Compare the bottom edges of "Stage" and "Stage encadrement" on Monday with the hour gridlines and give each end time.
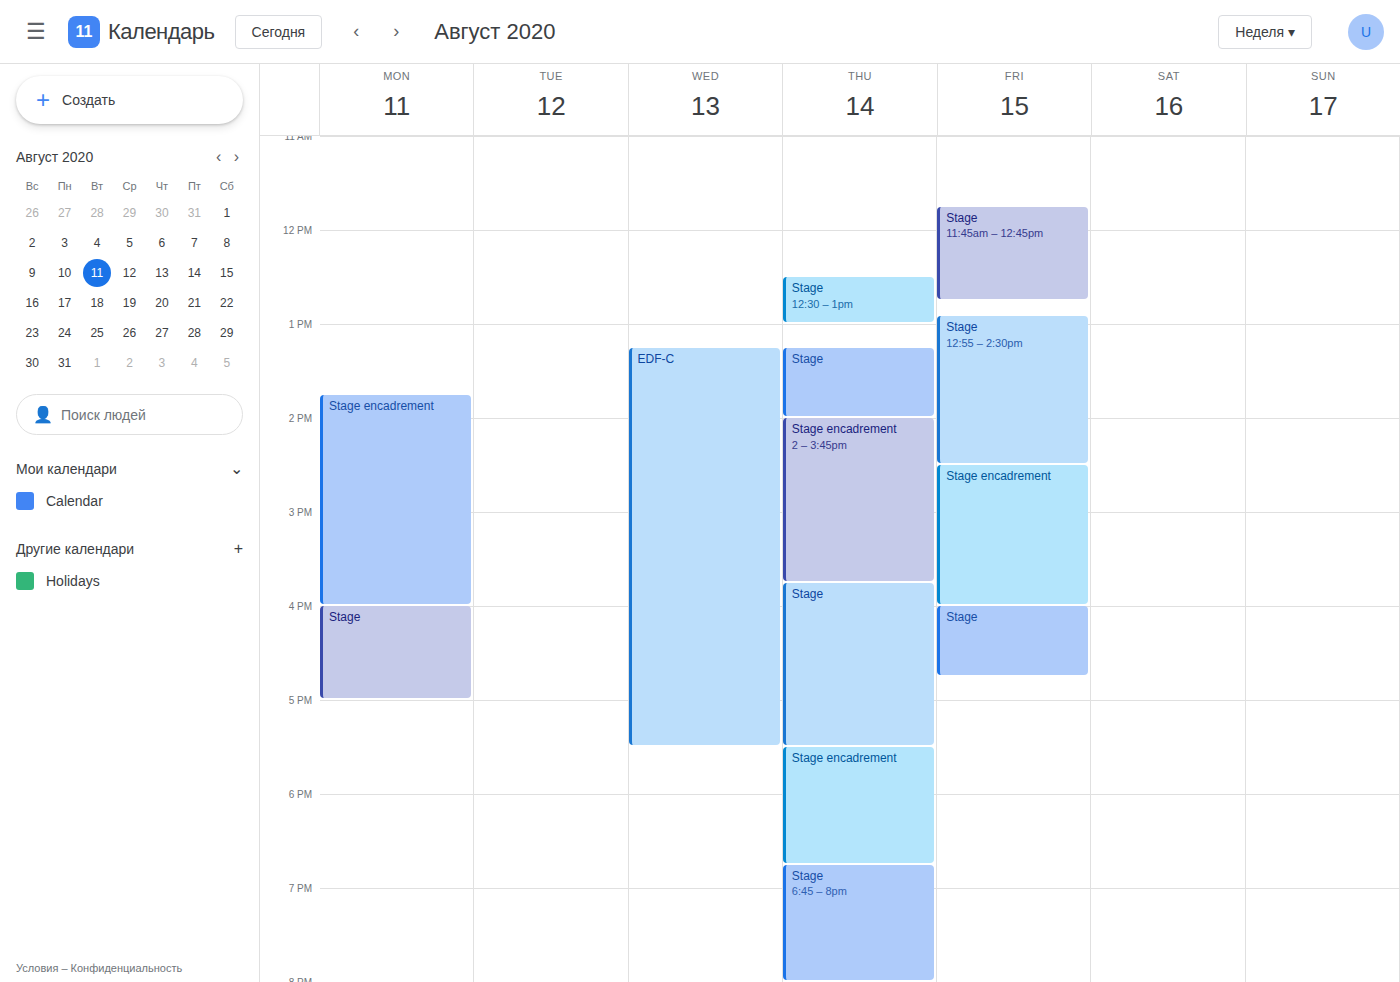
"Stage": 5:00 PM, exactly on the 5 PM line. "Stage encadrement": 4:00 PM, exactly on the 4 PM line.